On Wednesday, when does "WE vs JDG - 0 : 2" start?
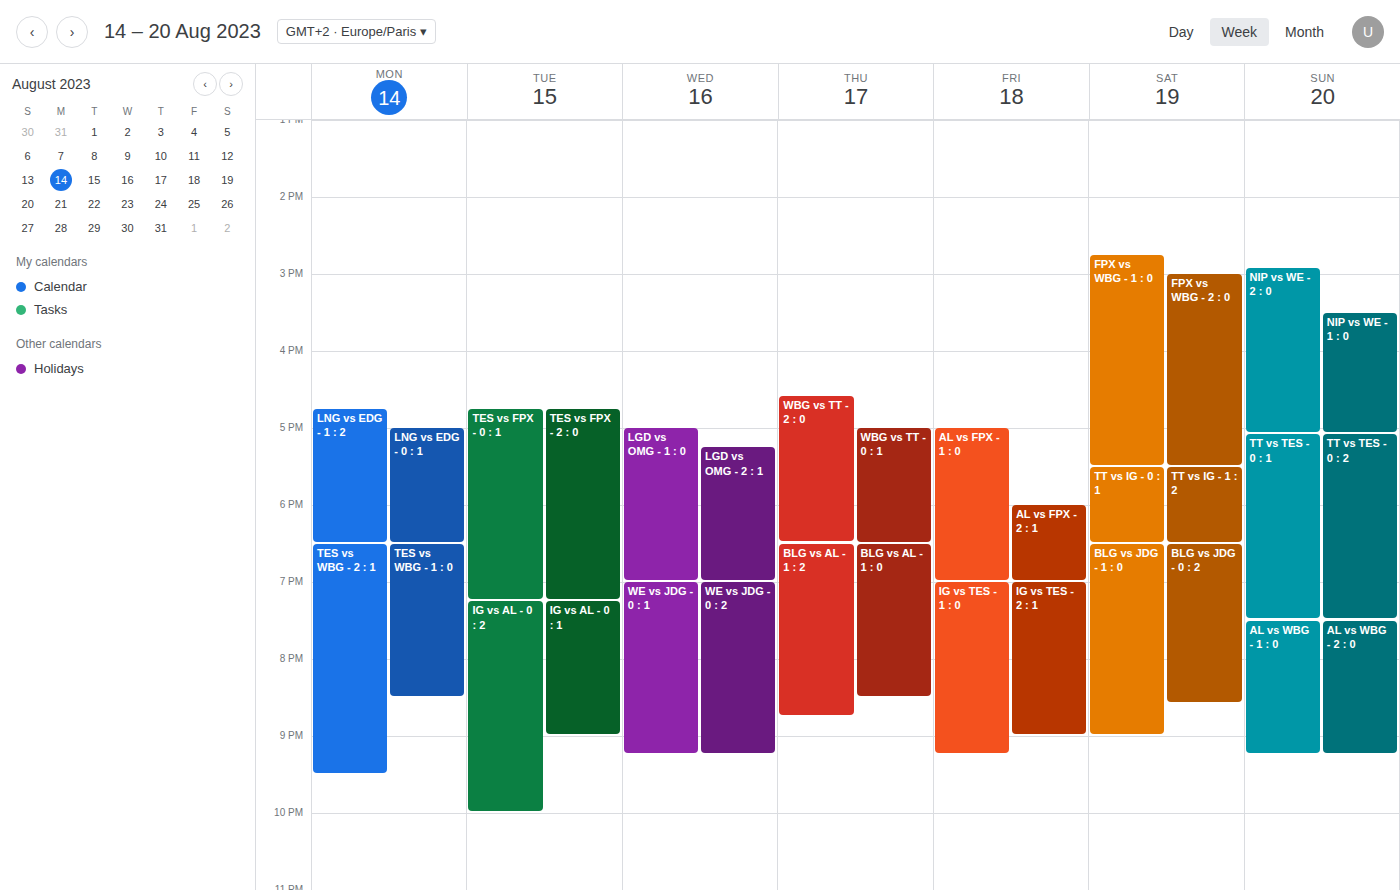
7:00 PM